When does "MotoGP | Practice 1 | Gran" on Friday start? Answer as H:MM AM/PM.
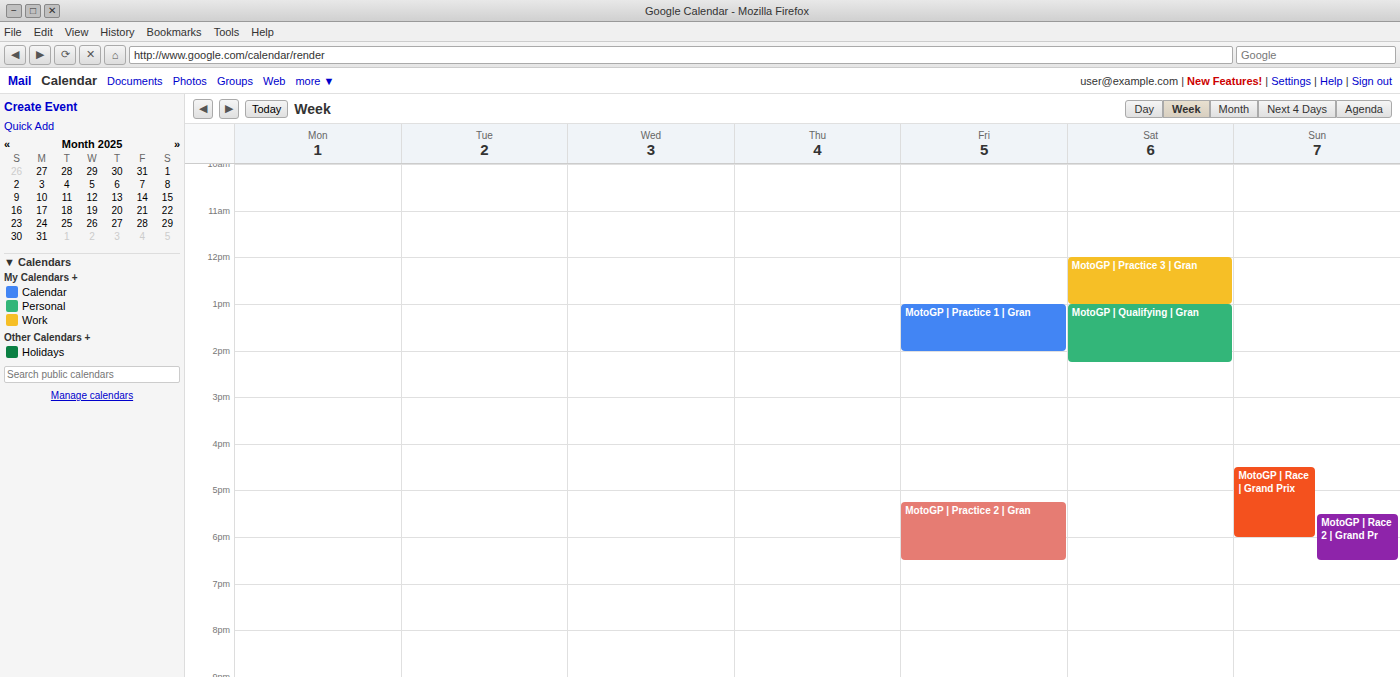
1:00 PM